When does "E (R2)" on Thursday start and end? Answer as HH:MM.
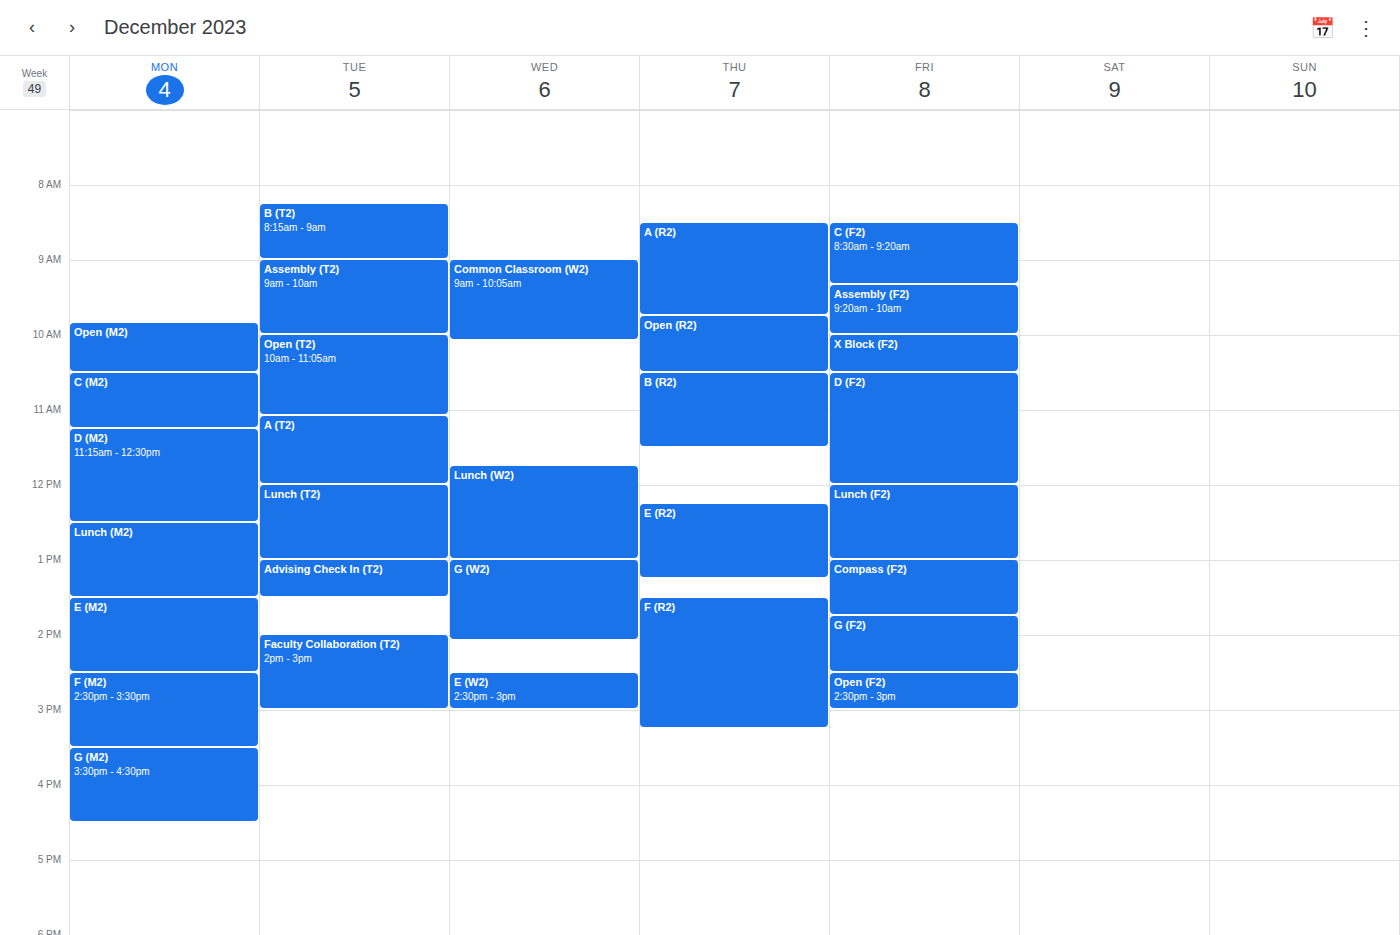
12:15 to 13:15